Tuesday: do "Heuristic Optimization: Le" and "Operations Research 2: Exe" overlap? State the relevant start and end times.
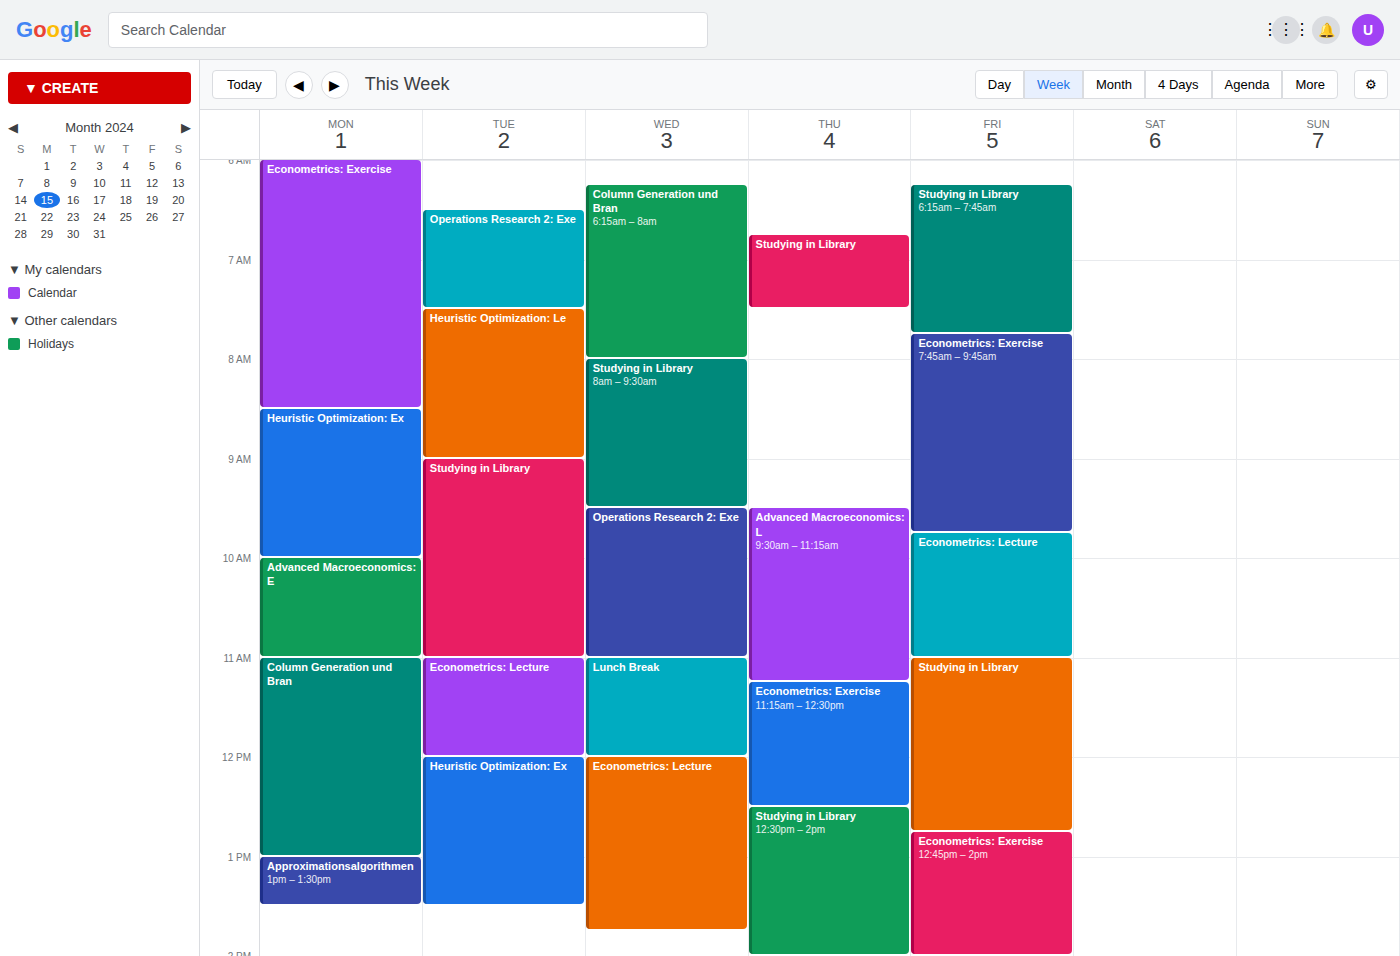
"Operations Research 2: Exe" ends at 07:30, exactly when "Heuristic Optimization: Le" starts -- they touch but do not overlap.